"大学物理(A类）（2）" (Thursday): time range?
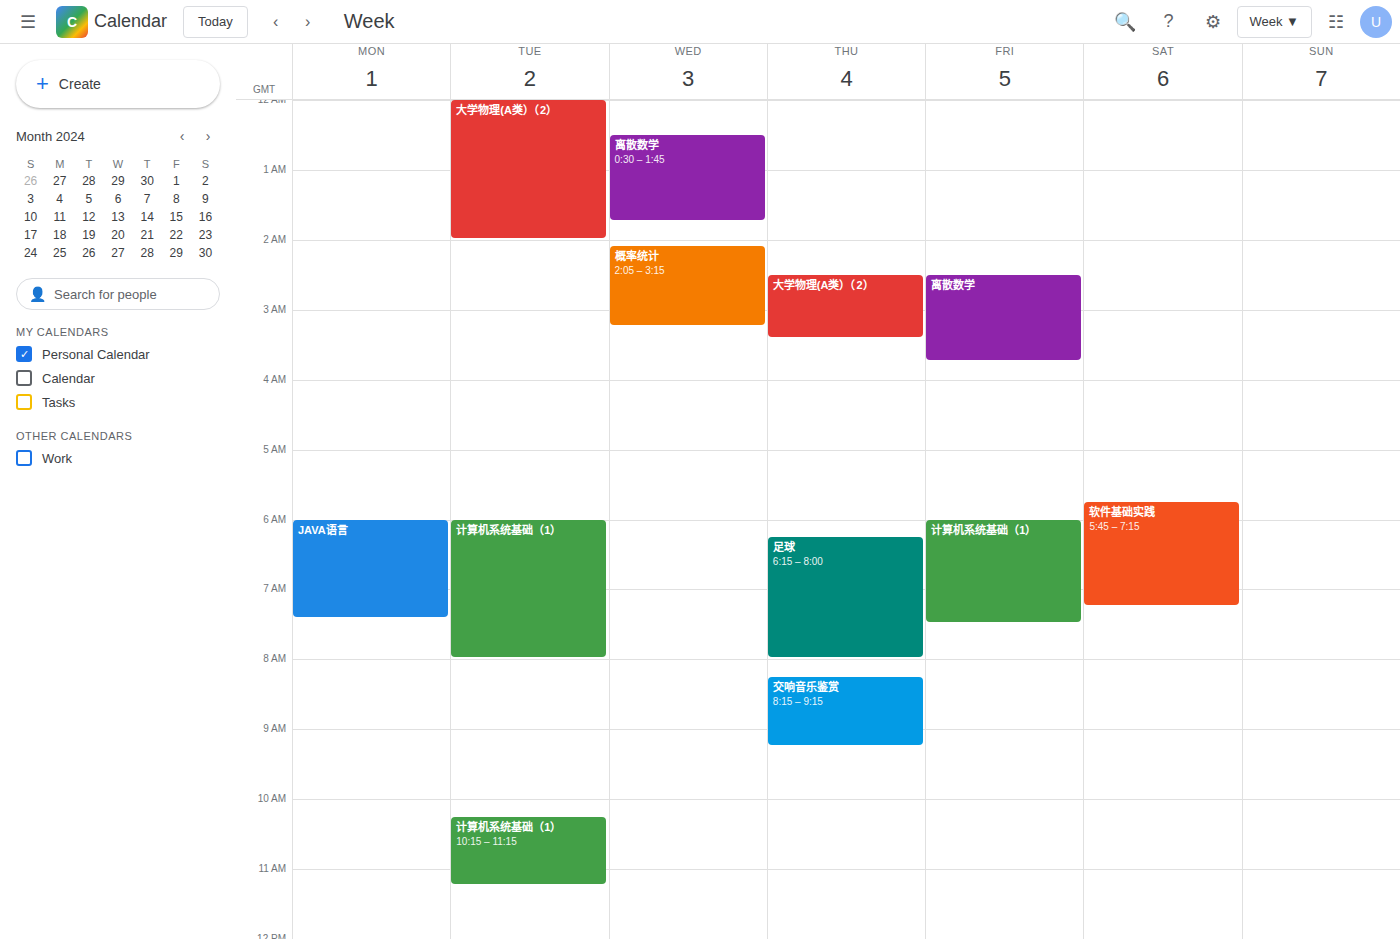
2:30 AM to 3:25 AM